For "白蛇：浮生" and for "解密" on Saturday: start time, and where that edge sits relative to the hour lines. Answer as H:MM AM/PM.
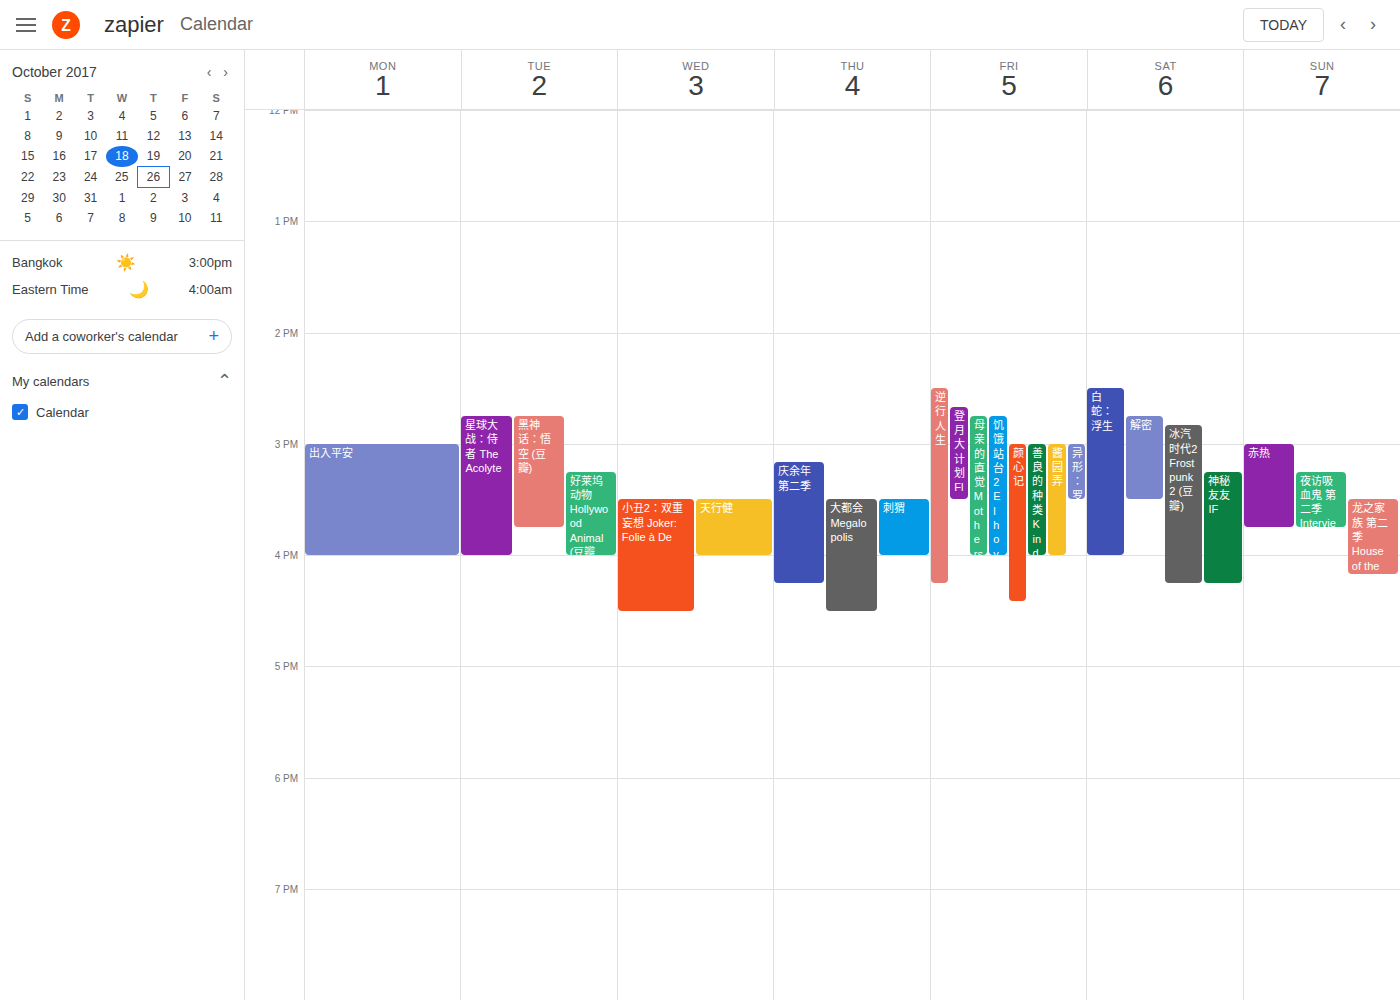
"白蛇：浮生": 2:30 PM, halfway between the 2 PM and 3 PM lines. "解密": 2:45 PM, neither: three quarters of the way from the 2 PM line to the 3 PM line.